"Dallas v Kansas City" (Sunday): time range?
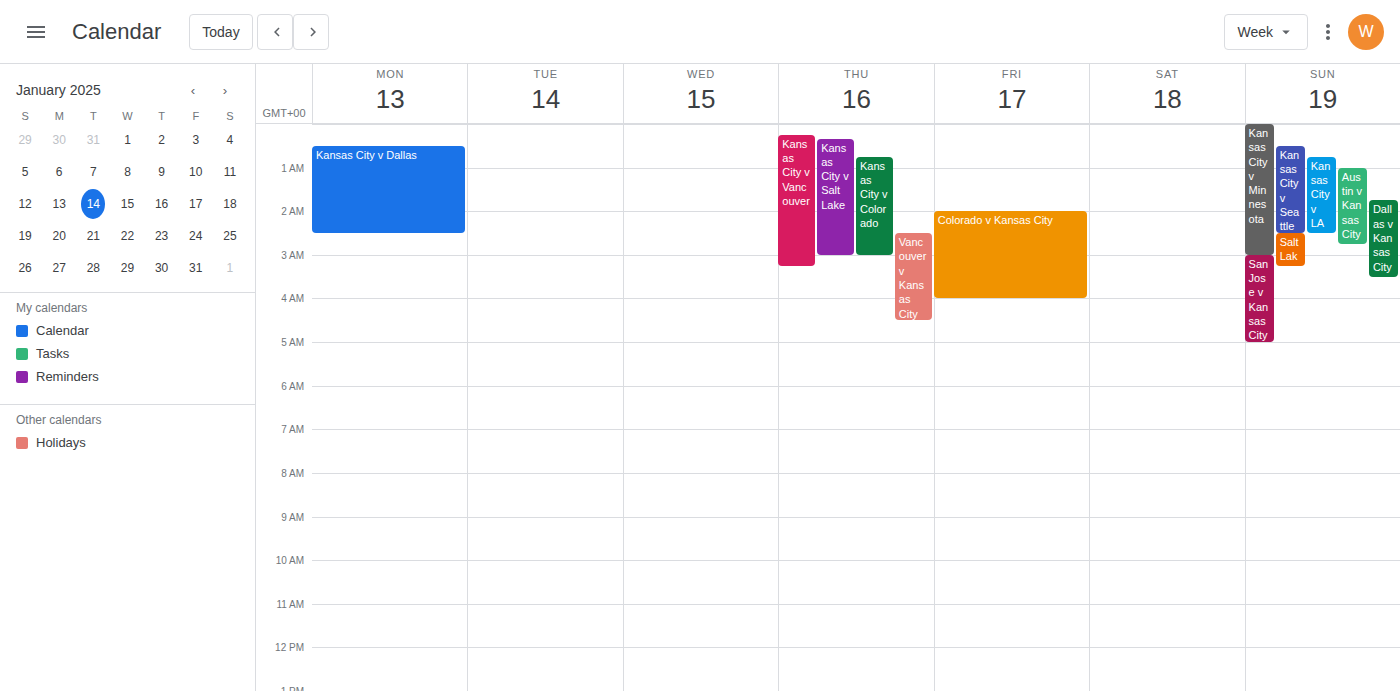
1:45 AM to 3:30 AM